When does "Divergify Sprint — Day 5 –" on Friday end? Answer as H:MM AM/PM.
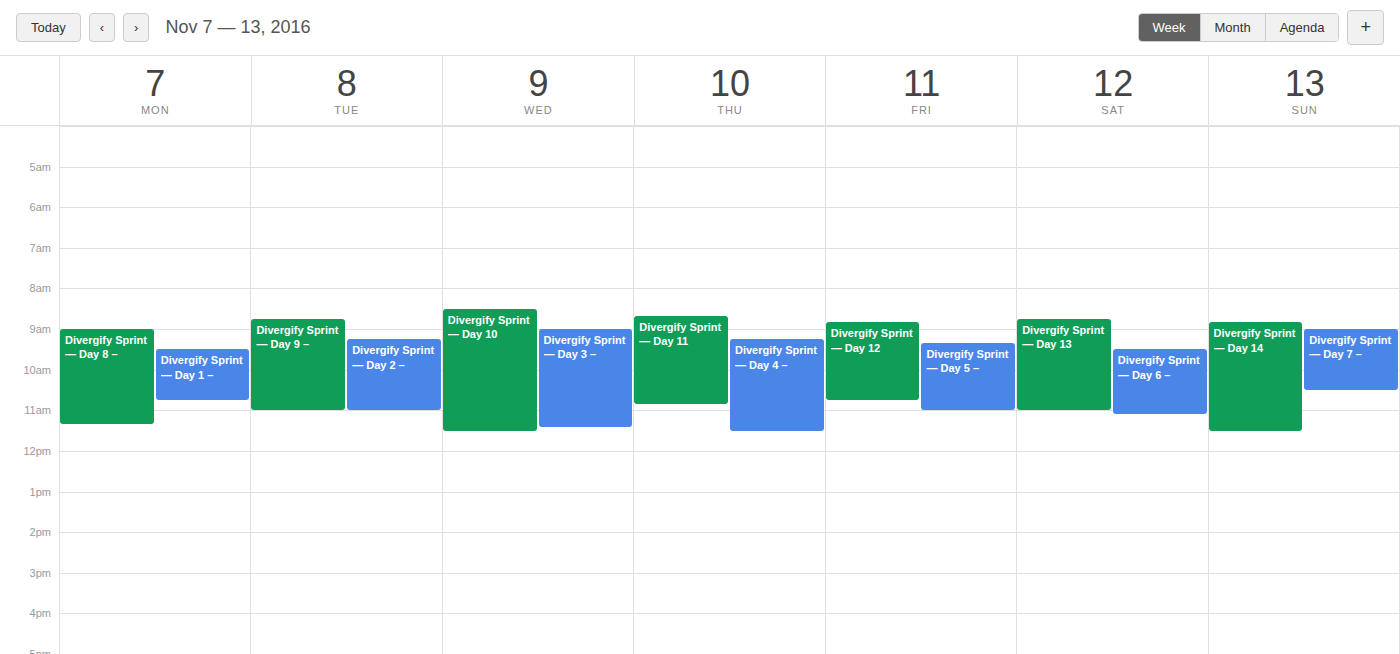
11:00 AM